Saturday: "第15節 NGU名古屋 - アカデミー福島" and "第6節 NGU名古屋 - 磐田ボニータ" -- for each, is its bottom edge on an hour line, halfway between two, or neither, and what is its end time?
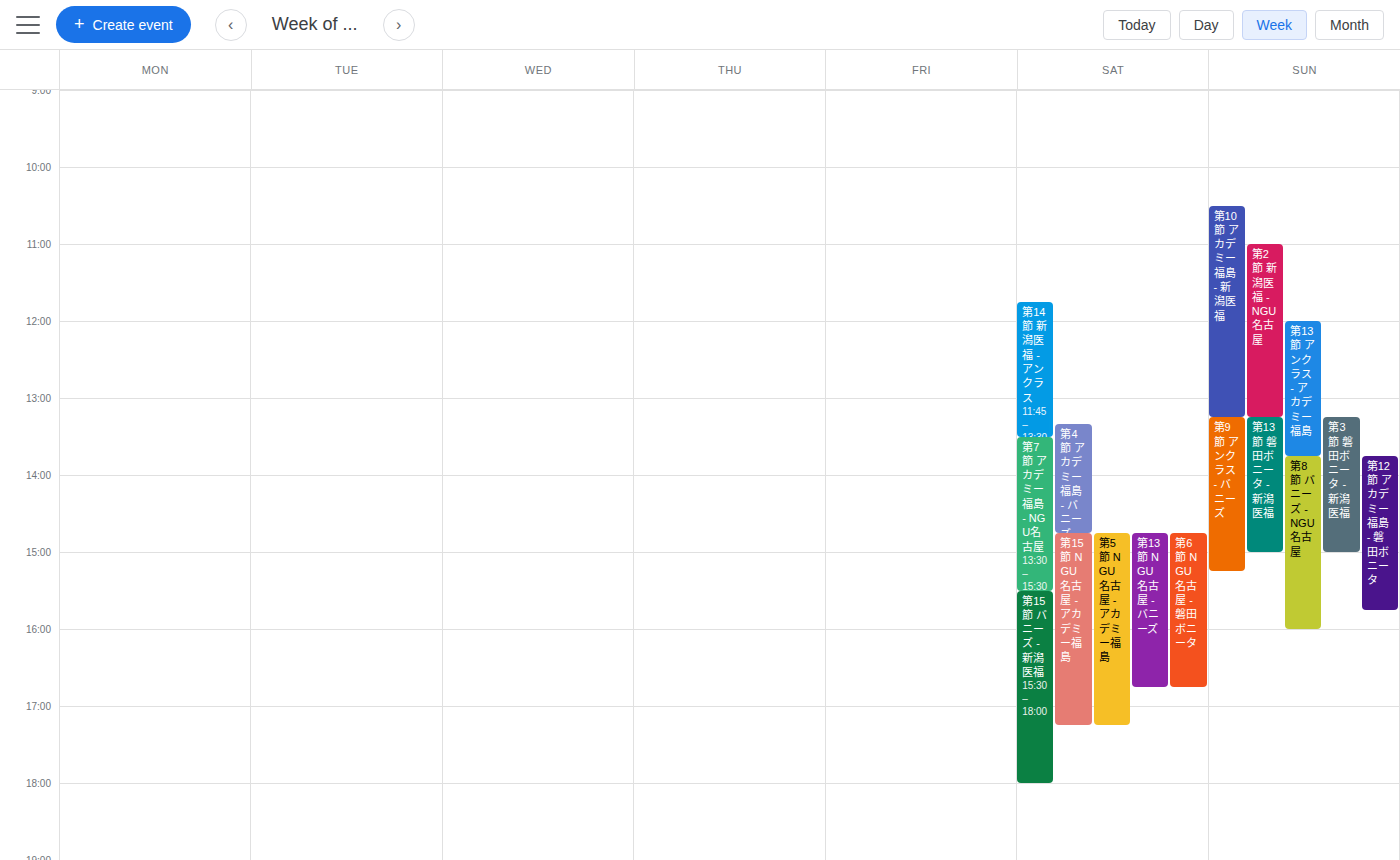
"第15節 NGU名古屋 - アカデミー福島": 5:15 PM, neither: a quarter of the way from the 5 PM line to the 6 PM line. "第6節 NGU名古屋 - 磐田ボニータ": 4:45 PM, neither: three quarters of the way from the 4 PM line to the 5 PM line.